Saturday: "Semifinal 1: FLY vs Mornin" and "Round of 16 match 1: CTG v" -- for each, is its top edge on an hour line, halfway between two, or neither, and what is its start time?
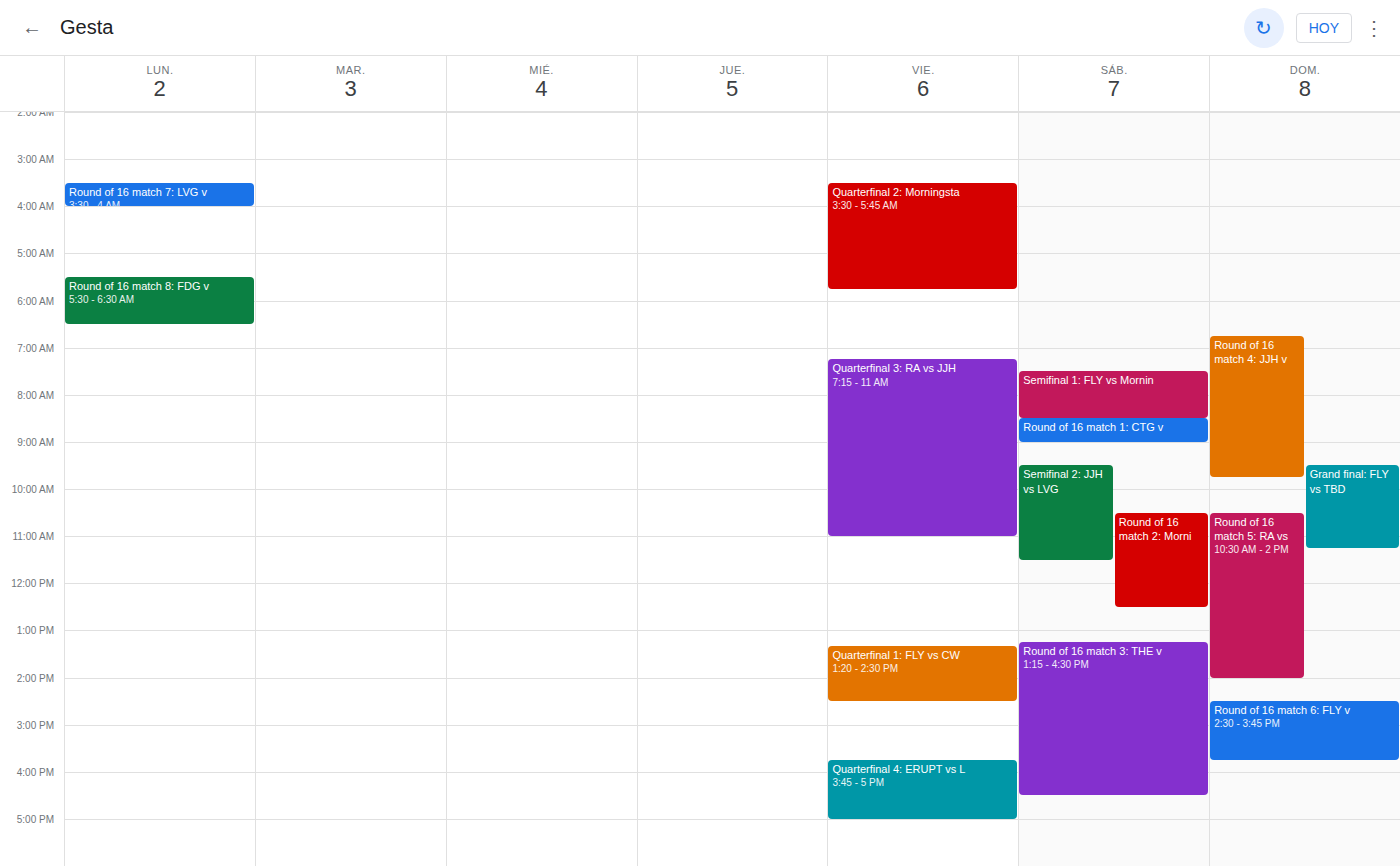
"Semifinal 1: FLY vs Mornin": 7:30 AM, halfway between the 7 AM and 8 AM lines. "Round of 16 match 1: CTG v": 8:30 AM, halfway between the 8 AM and 9 AM lines.